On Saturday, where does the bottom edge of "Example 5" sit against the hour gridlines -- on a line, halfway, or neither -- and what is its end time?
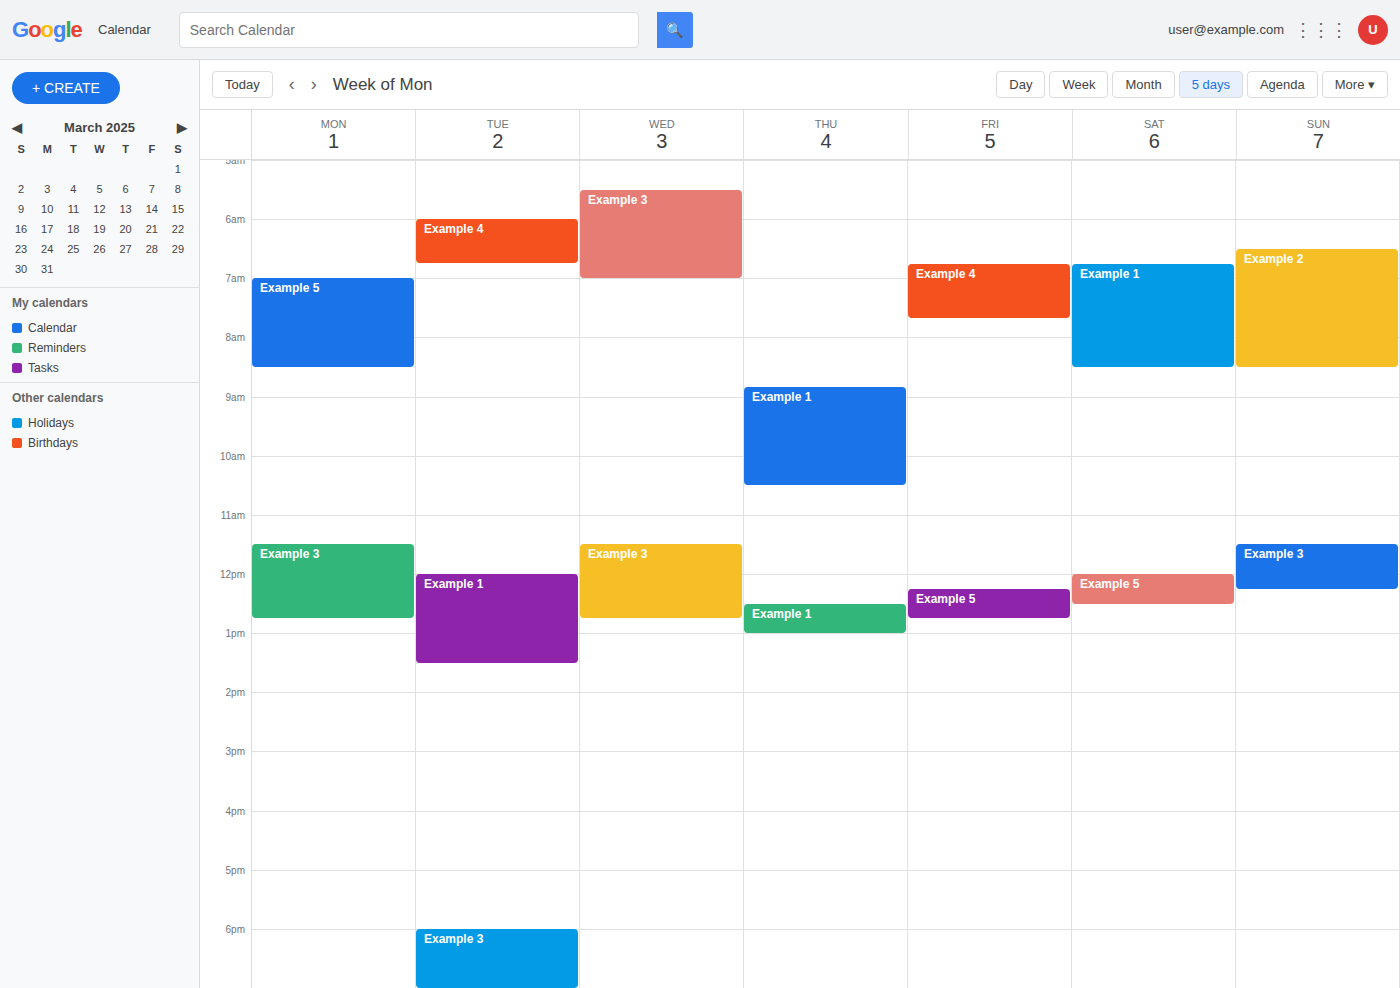
12:30 PM -- halfway between the 12 PM and 1 PM lines.